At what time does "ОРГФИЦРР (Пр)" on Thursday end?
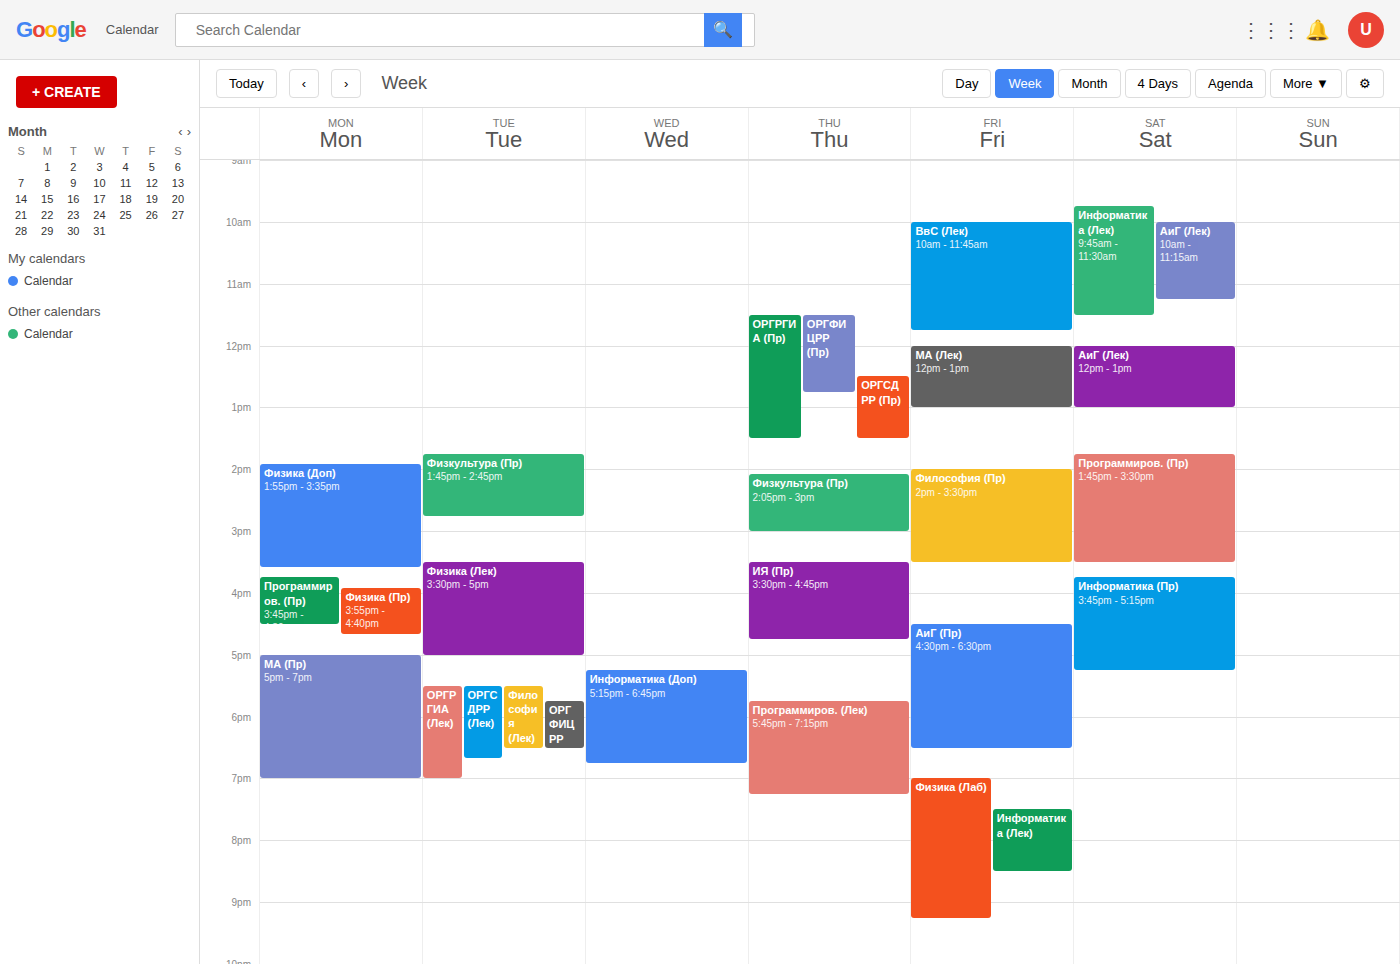
12:45 PM